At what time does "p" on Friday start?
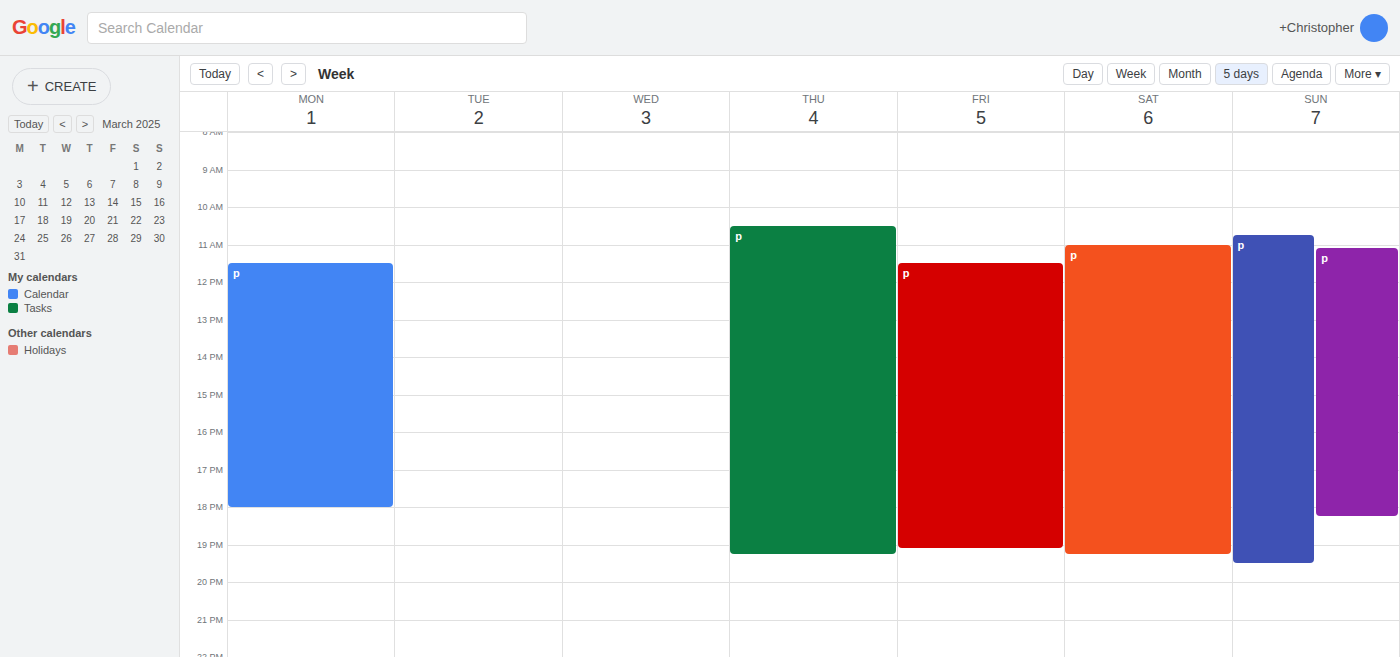
11:30 AM